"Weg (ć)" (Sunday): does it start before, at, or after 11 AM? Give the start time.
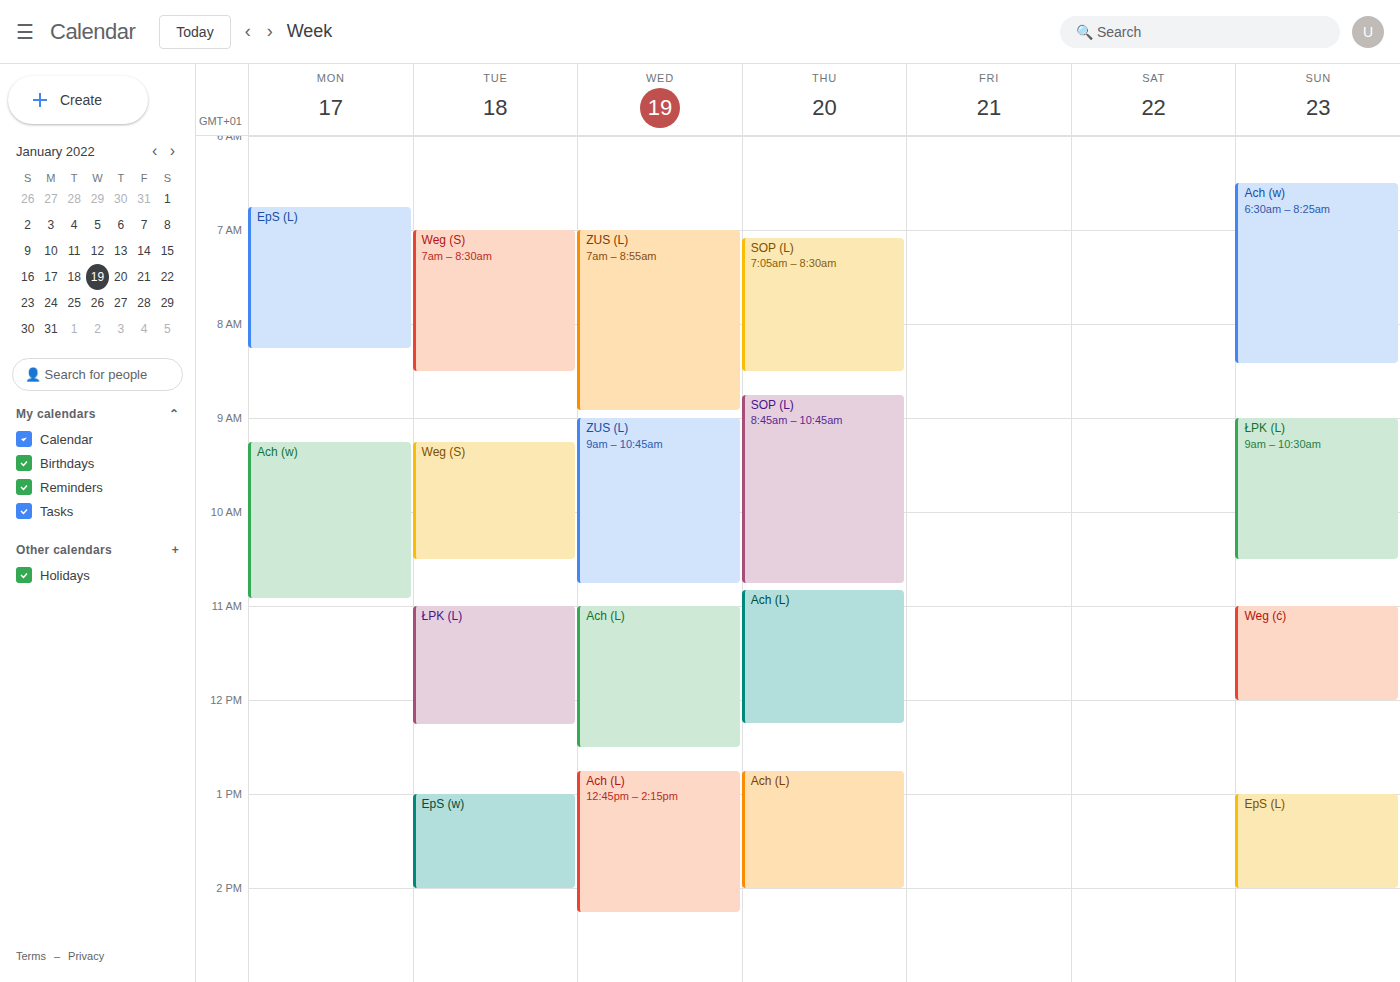
11:00 AM -- exactly at 11 AM, on the 11 AM line.